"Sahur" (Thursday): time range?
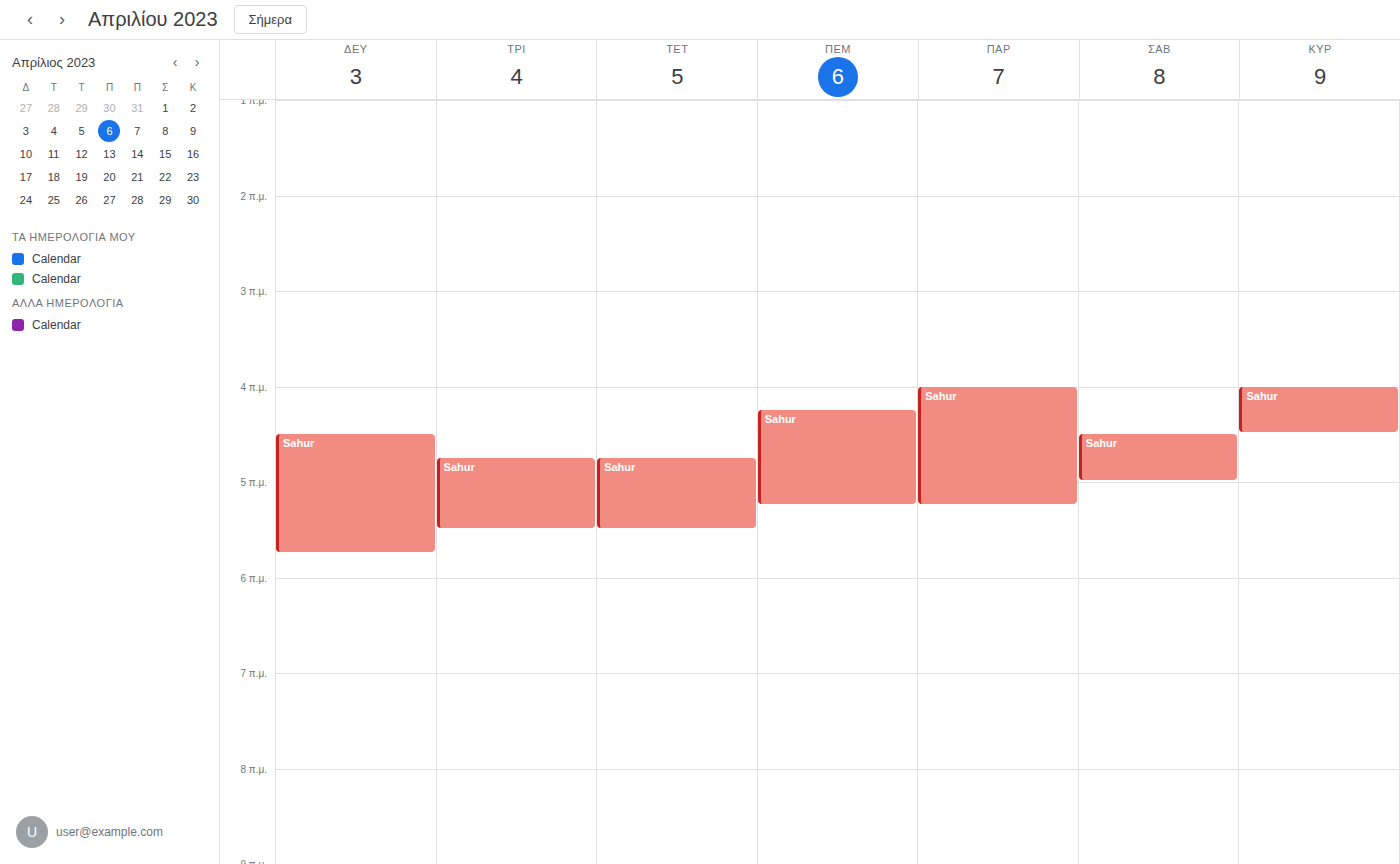
4:15 AM to 5:15 AM